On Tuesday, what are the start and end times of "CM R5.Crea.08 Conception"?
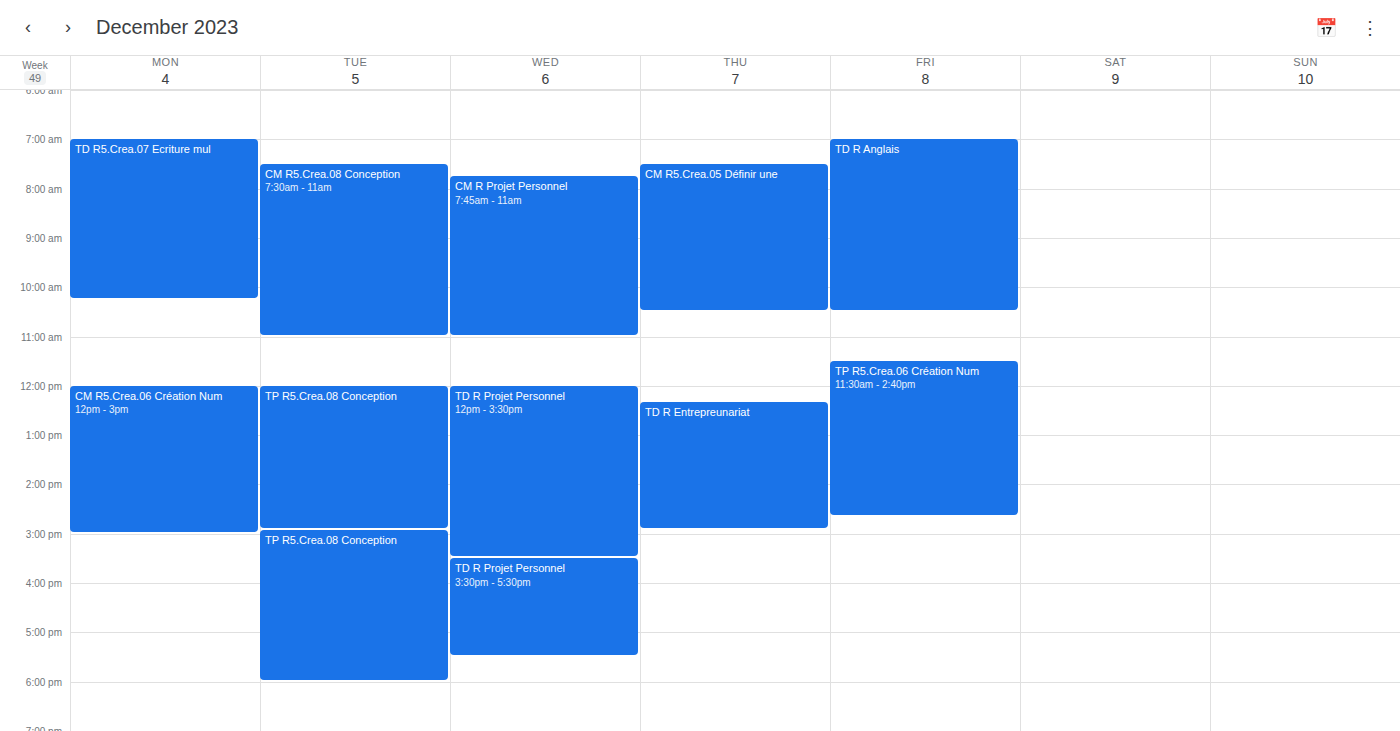
7:30 AM to 11:00 AM